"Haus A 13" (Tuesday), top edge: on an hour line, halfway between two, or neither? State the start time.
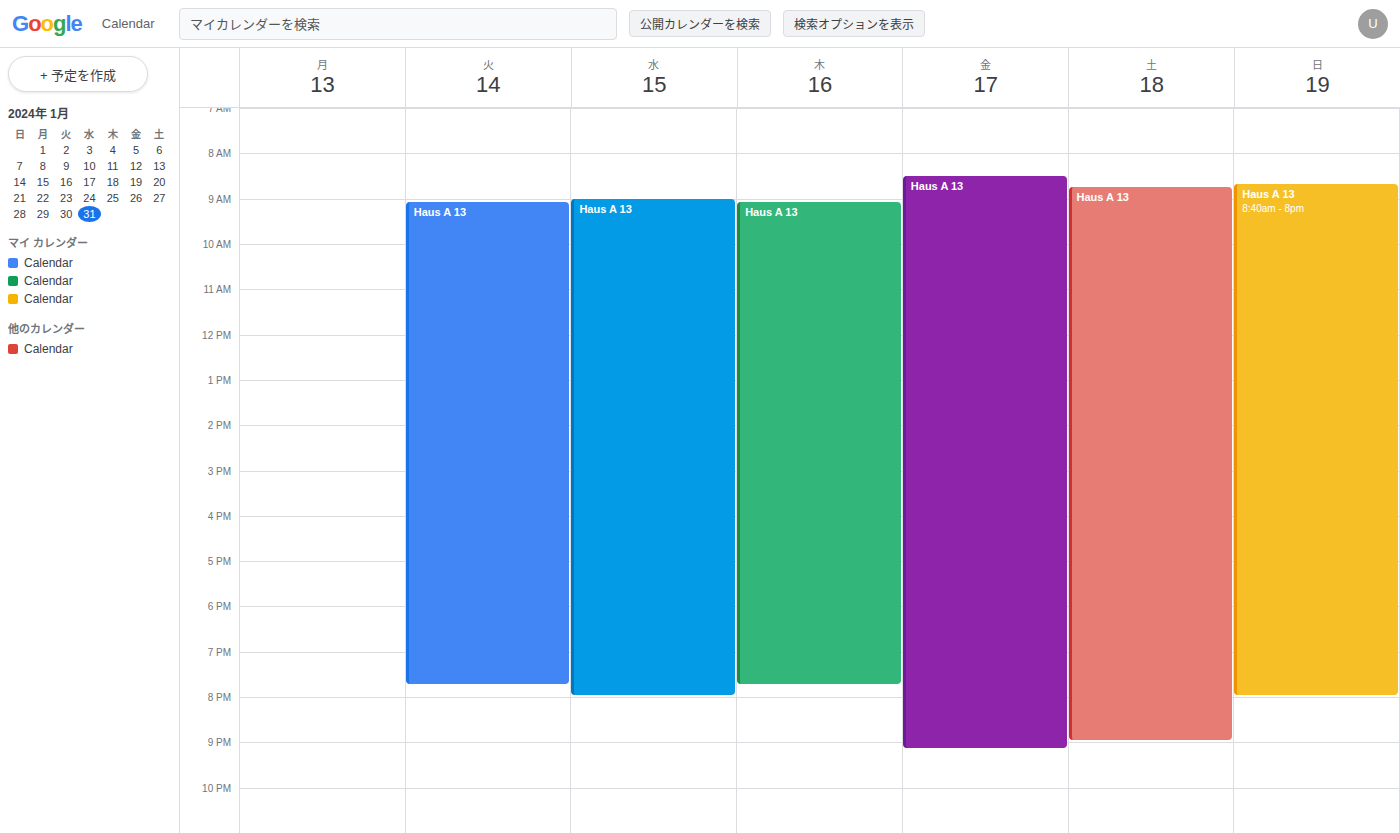
9:05 AM -- neither: 5 minutes below the 9 AM line and 55 minutes above the 10 AM line.